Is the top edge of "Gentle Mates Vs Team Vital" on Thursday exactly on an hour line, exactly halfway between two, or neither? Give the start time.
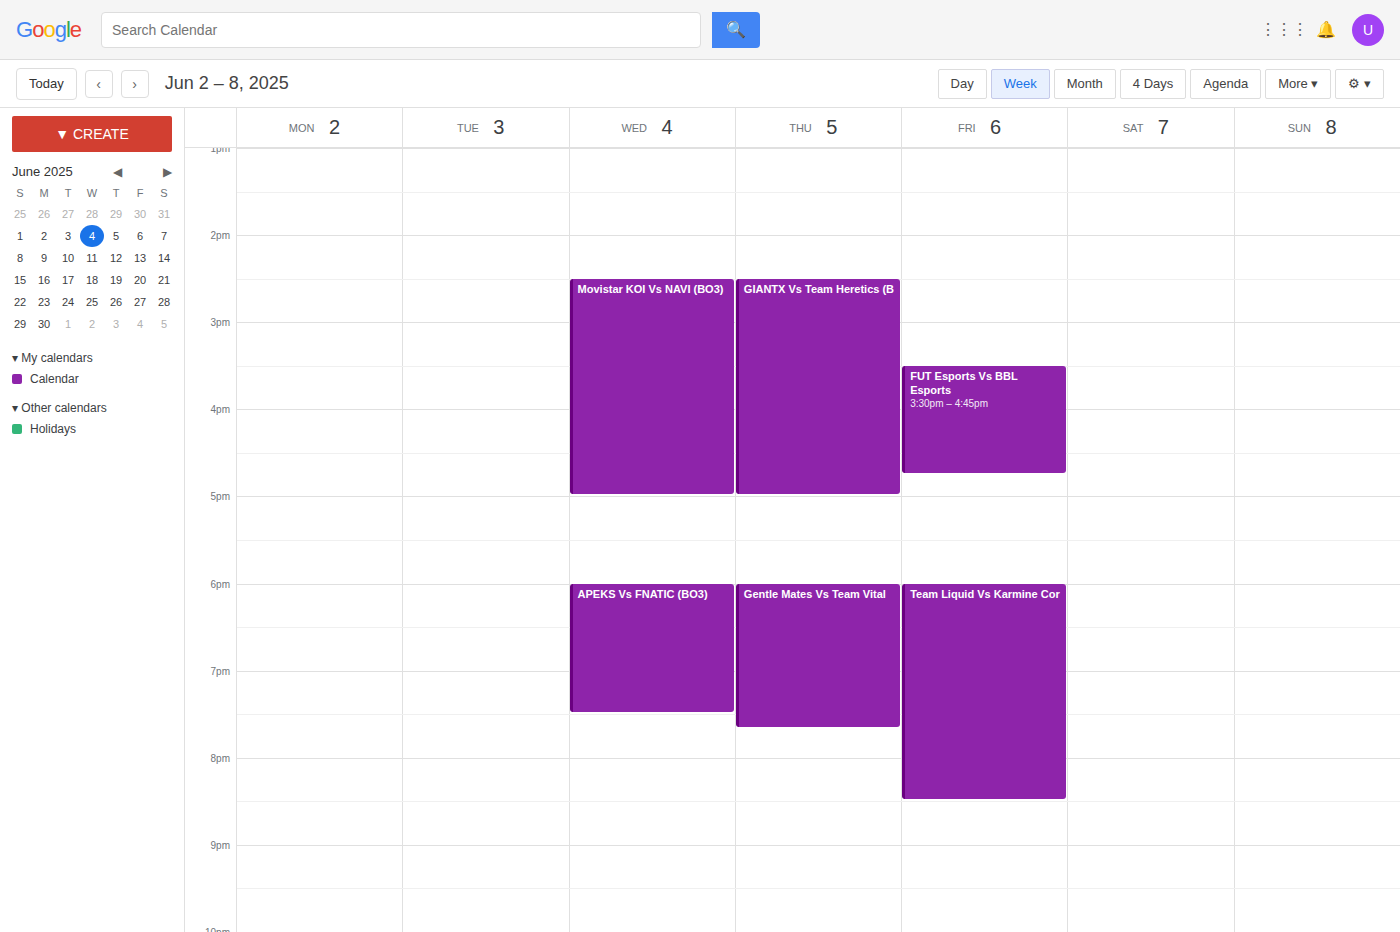
6:00 PM -- exactly on the 6 PM line.